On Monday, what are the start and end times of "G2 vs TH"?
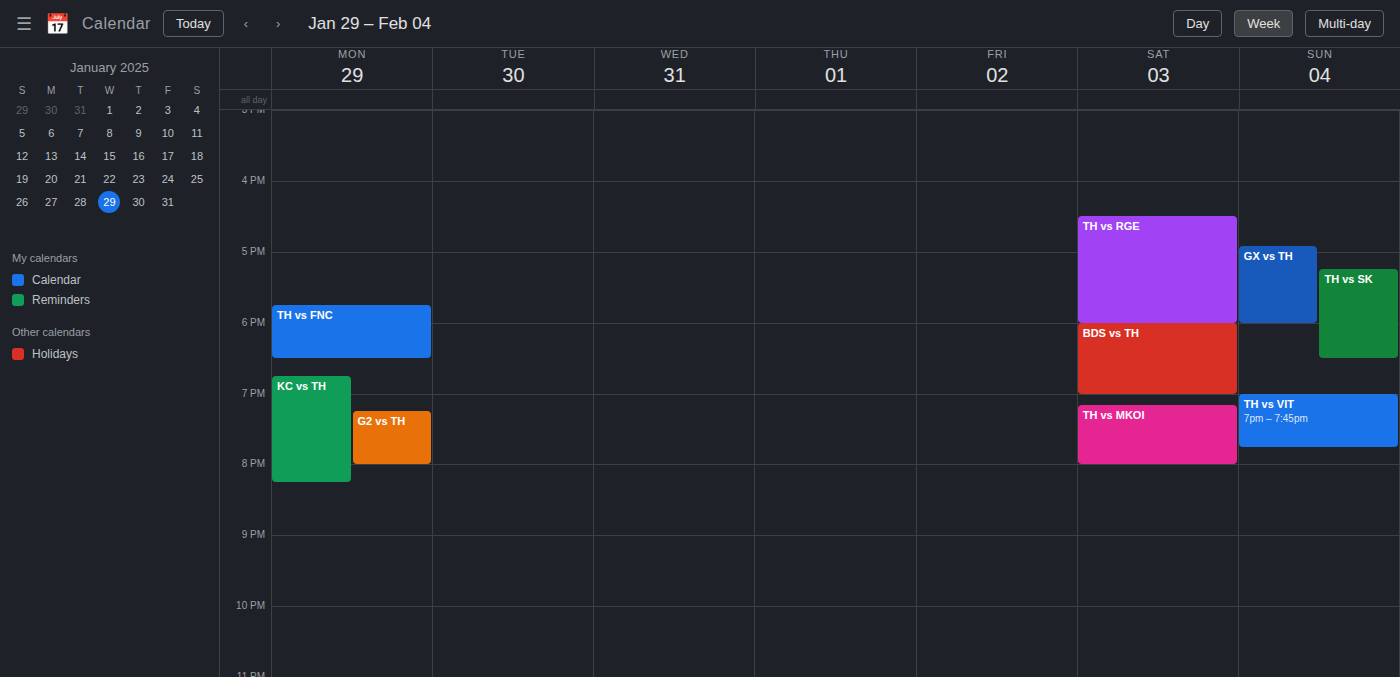
7:15 PM to 8:00 PM